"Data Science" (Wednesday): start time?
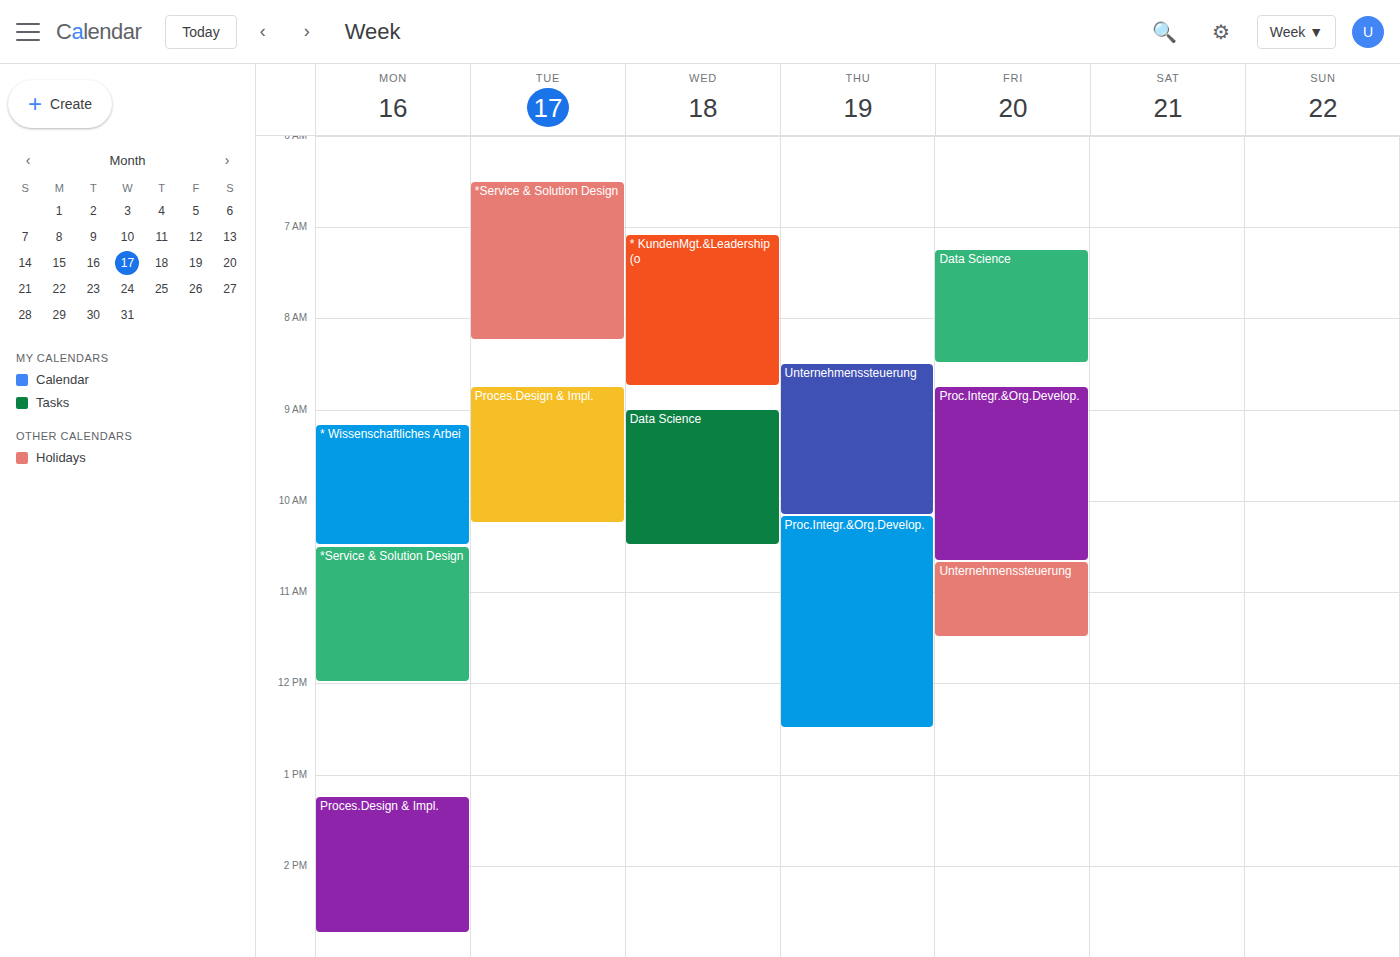
9:00 AM